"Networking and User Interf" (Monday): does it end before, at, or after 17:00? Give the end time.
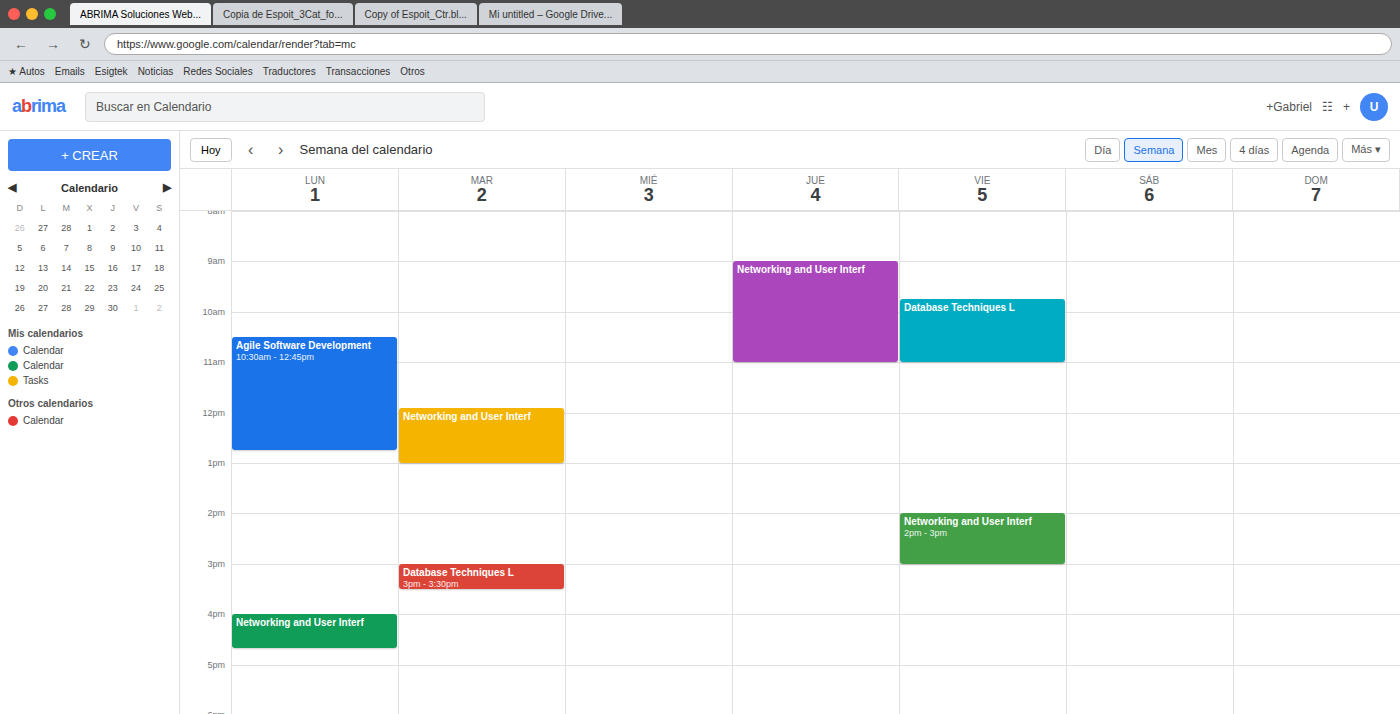
16:40 -- before 17:00, 20 minutes above the 17:00 line.